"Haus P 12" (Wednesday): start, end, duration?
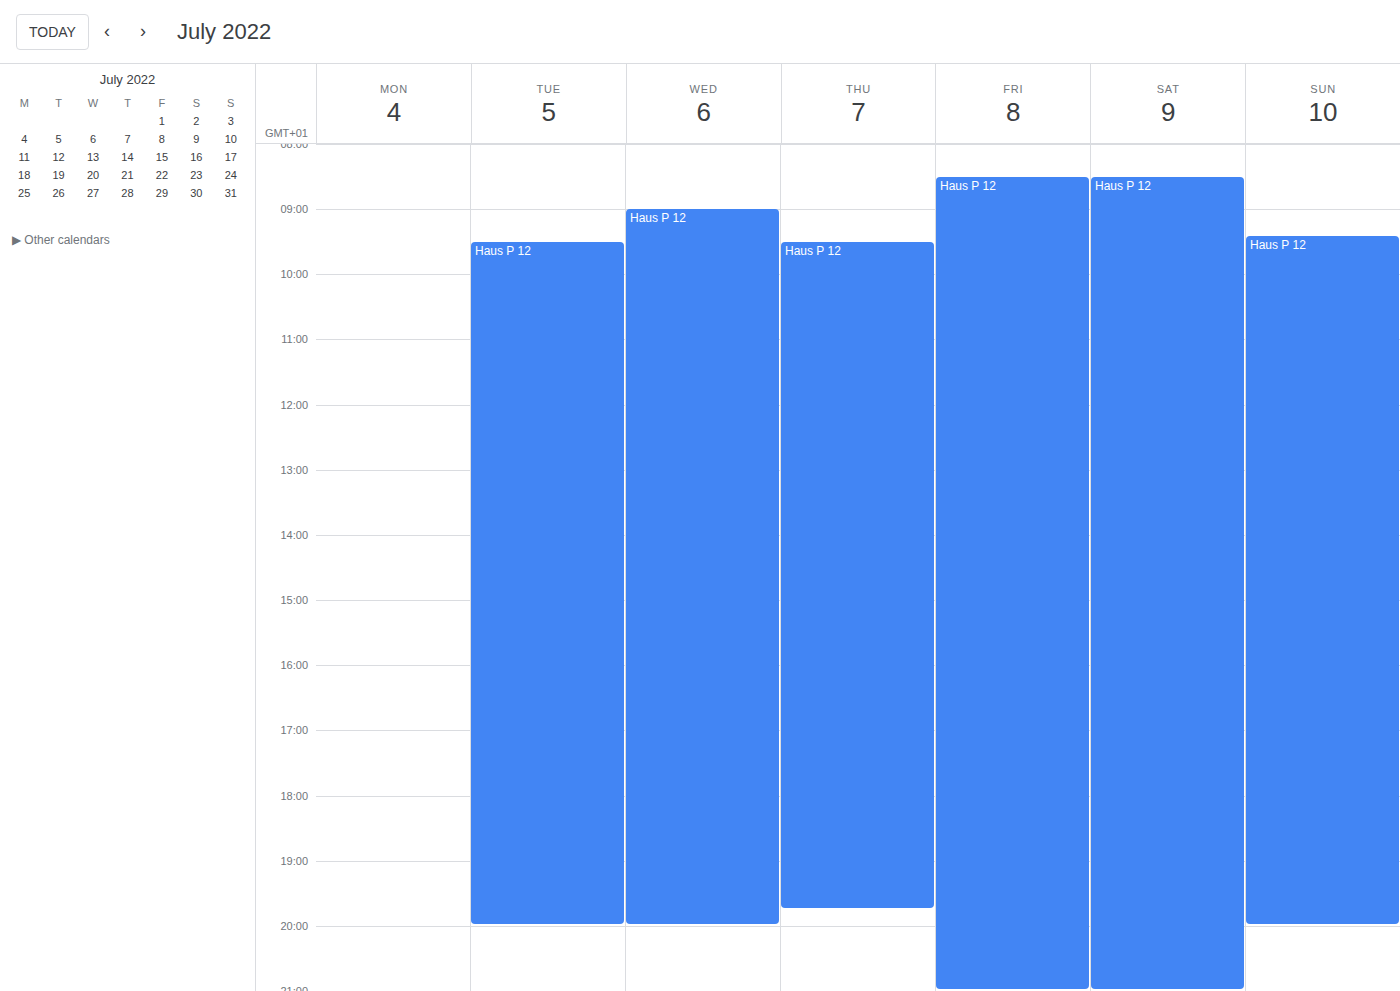
9:00 AM to 8:00 PM, 11 hours